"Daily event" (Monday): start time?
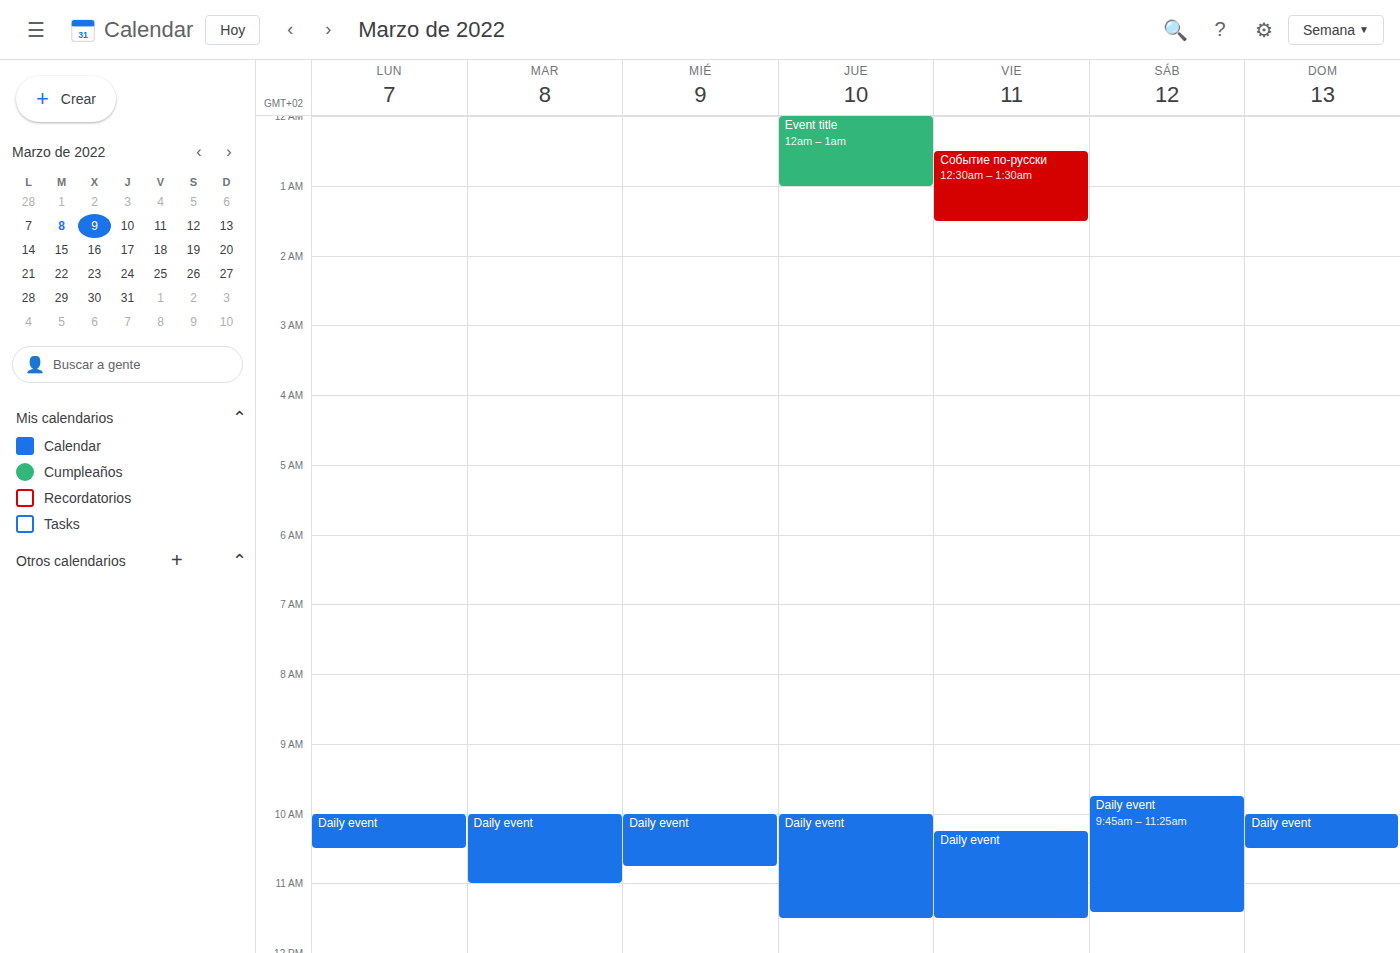
10:00 AM